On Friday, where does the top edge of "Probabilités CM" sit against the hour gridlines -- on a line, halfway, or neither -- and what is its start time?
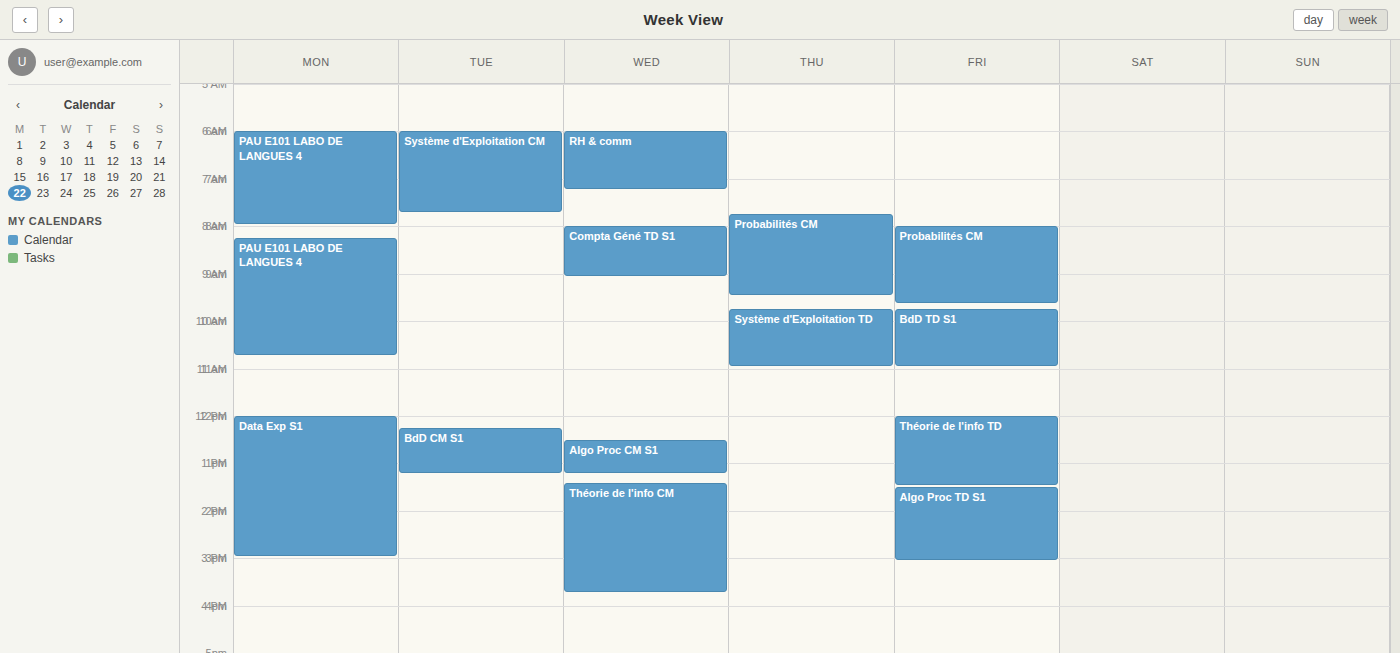
8:00 AM -- exactly on the 8 AM line.